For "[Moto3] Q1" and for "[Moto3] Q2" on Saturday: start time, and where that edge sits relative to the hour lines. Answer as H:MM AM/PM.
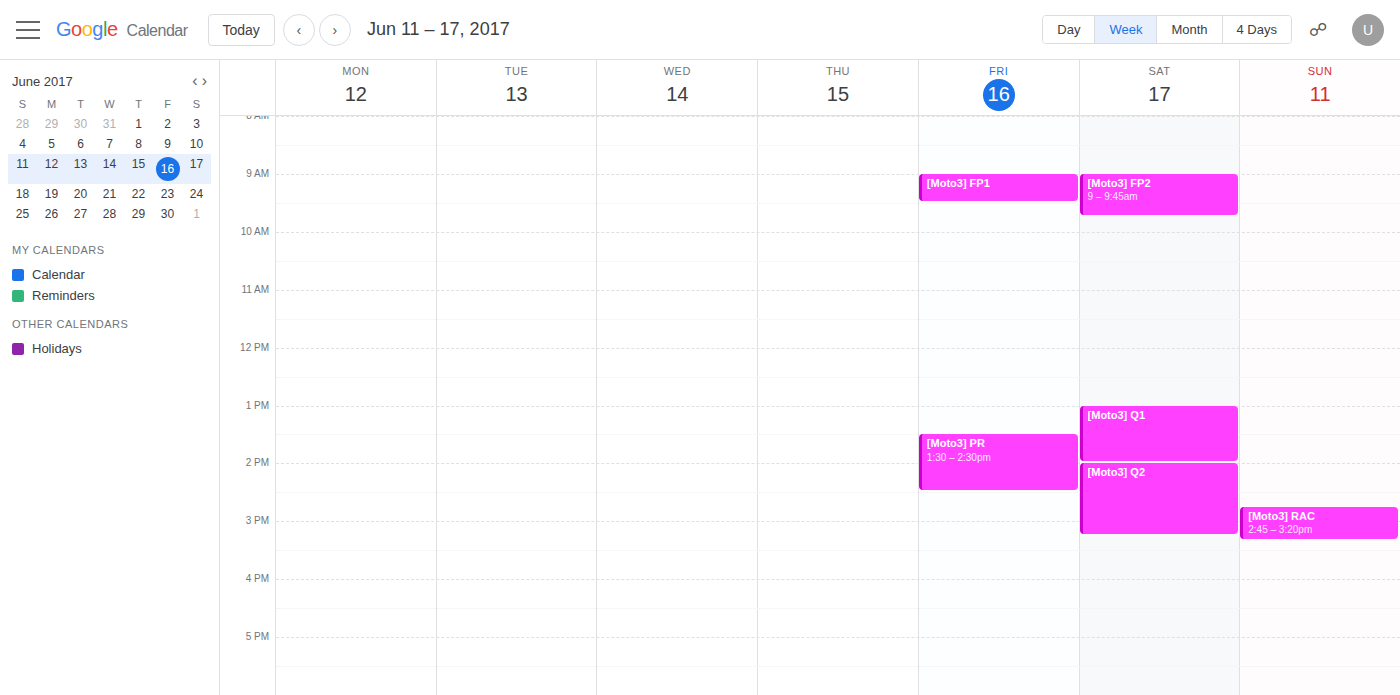
"[Moto3] Q1": 1:00 PM, exactly on the 1 PM line. "[Moto3] Q2": 2:00 PM, exactly on the 2 PM line.